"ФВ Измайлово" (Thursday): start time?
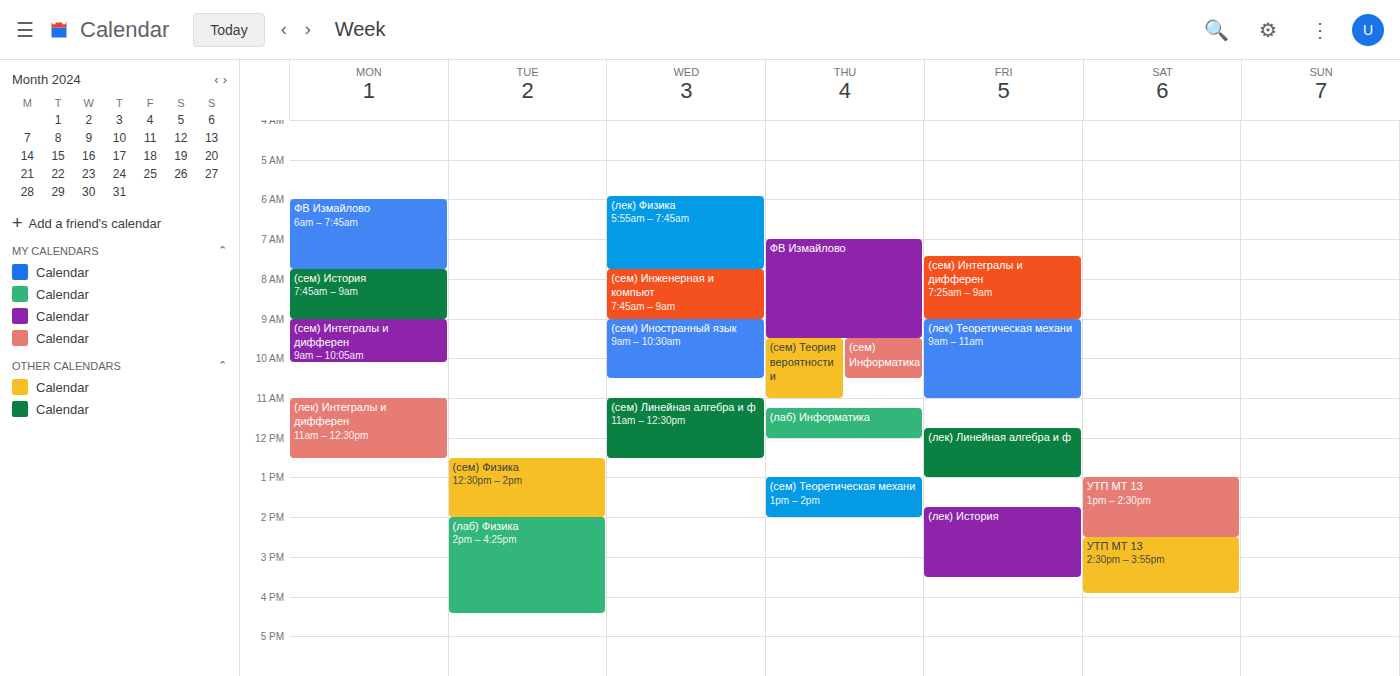
7:00 AM